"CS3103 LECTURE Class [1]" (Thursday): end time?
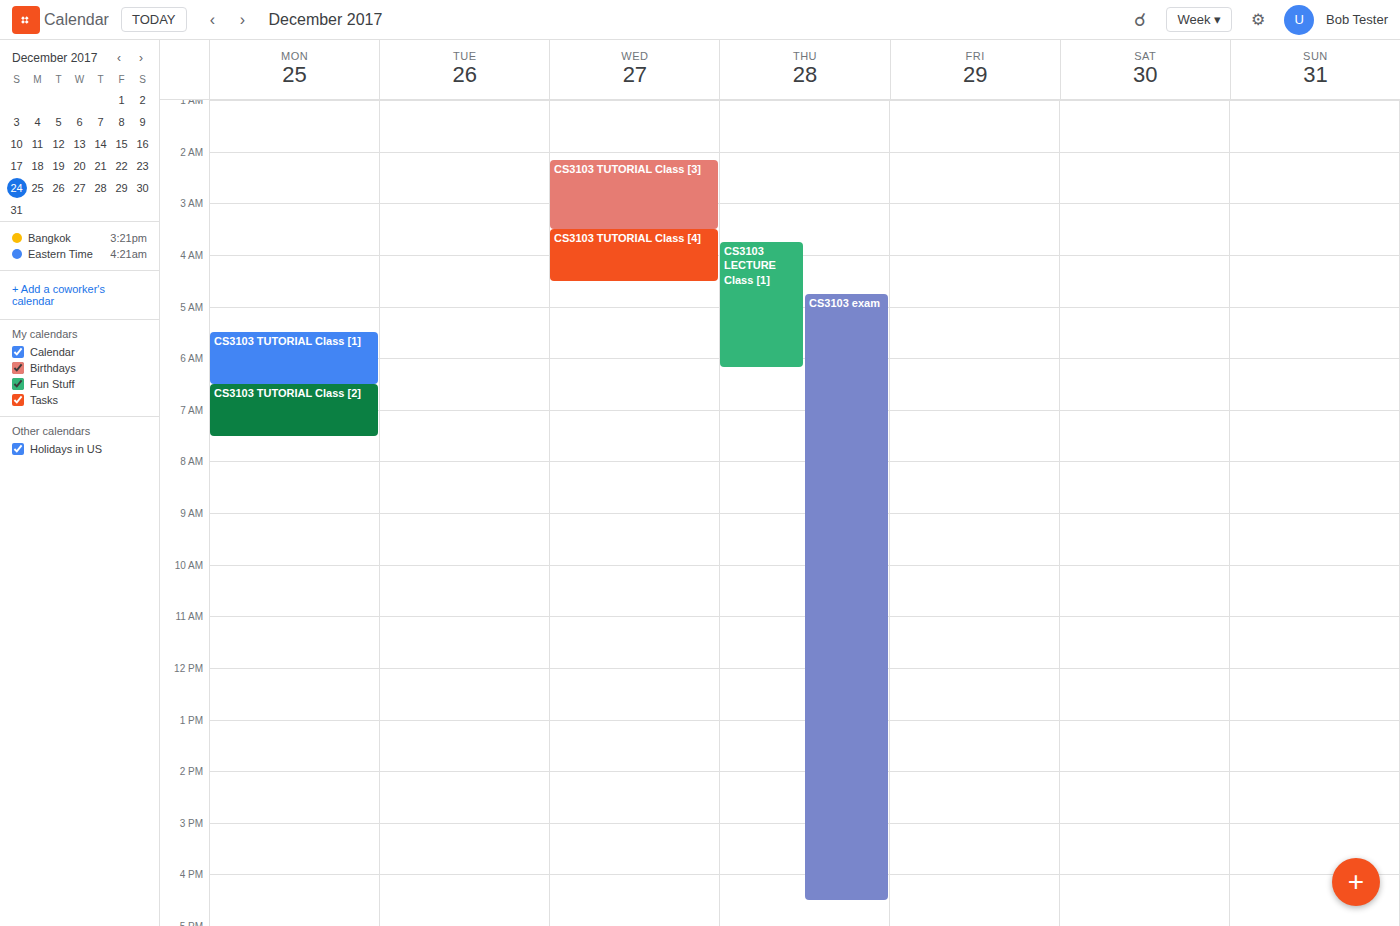
6:10 AM